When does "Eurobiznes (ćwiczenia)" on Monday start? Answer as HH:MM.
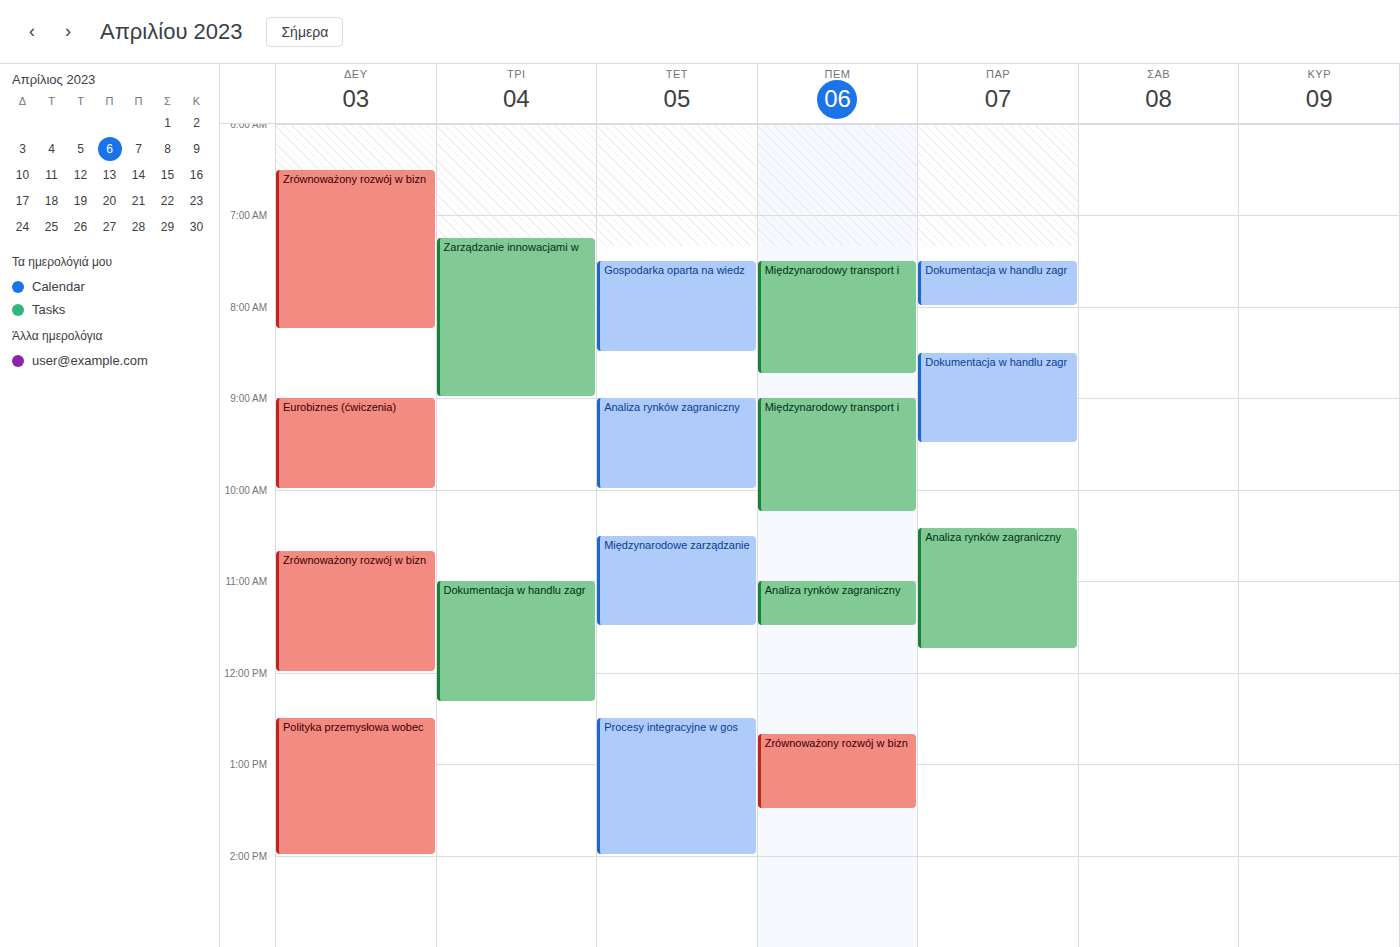
09:00